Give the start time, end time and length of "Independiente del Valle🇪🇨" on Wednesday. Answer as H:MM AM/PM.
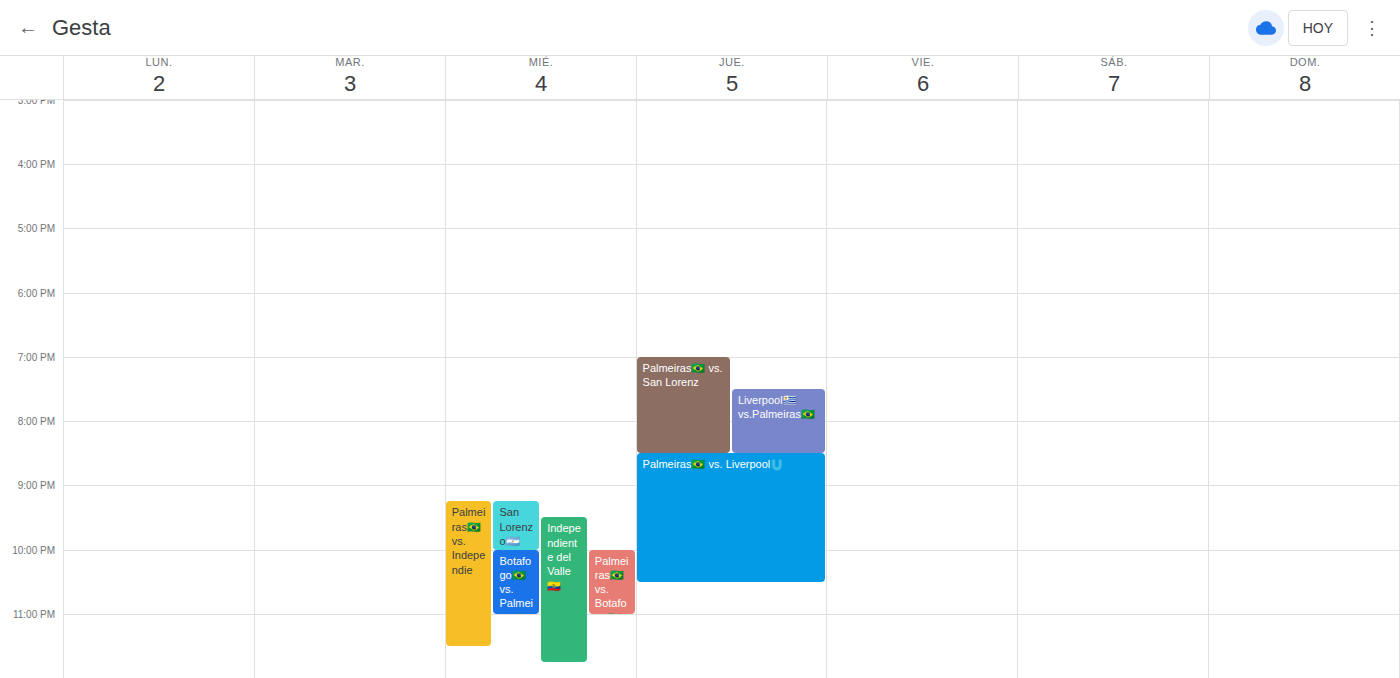
9:30 PM to 11:45 PM, 2 hours 15 minutes